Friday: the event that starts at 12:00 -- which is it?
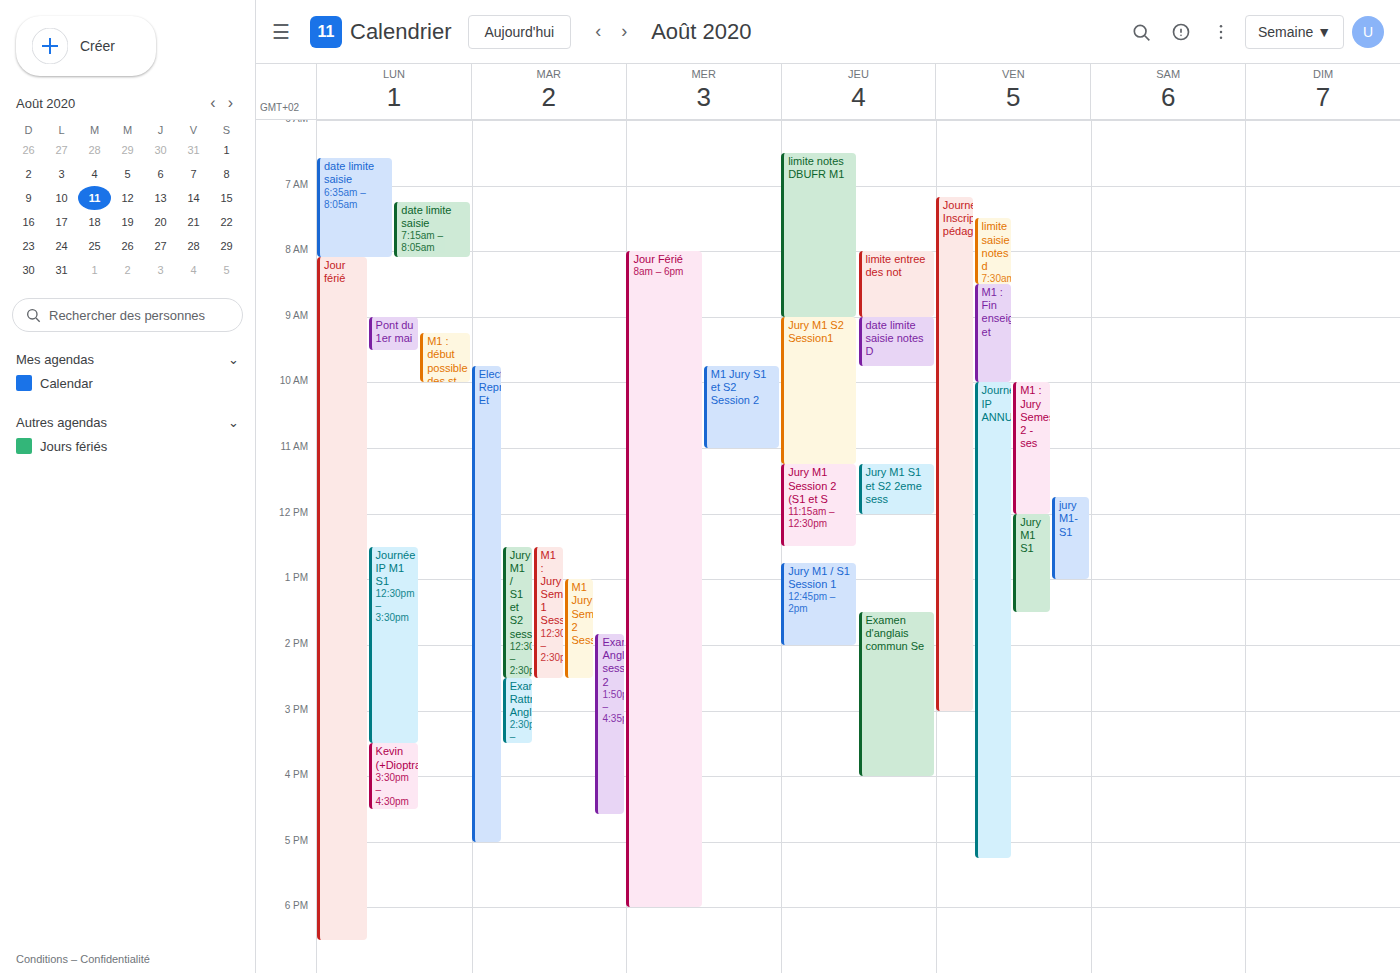
"Jury M1 S1"